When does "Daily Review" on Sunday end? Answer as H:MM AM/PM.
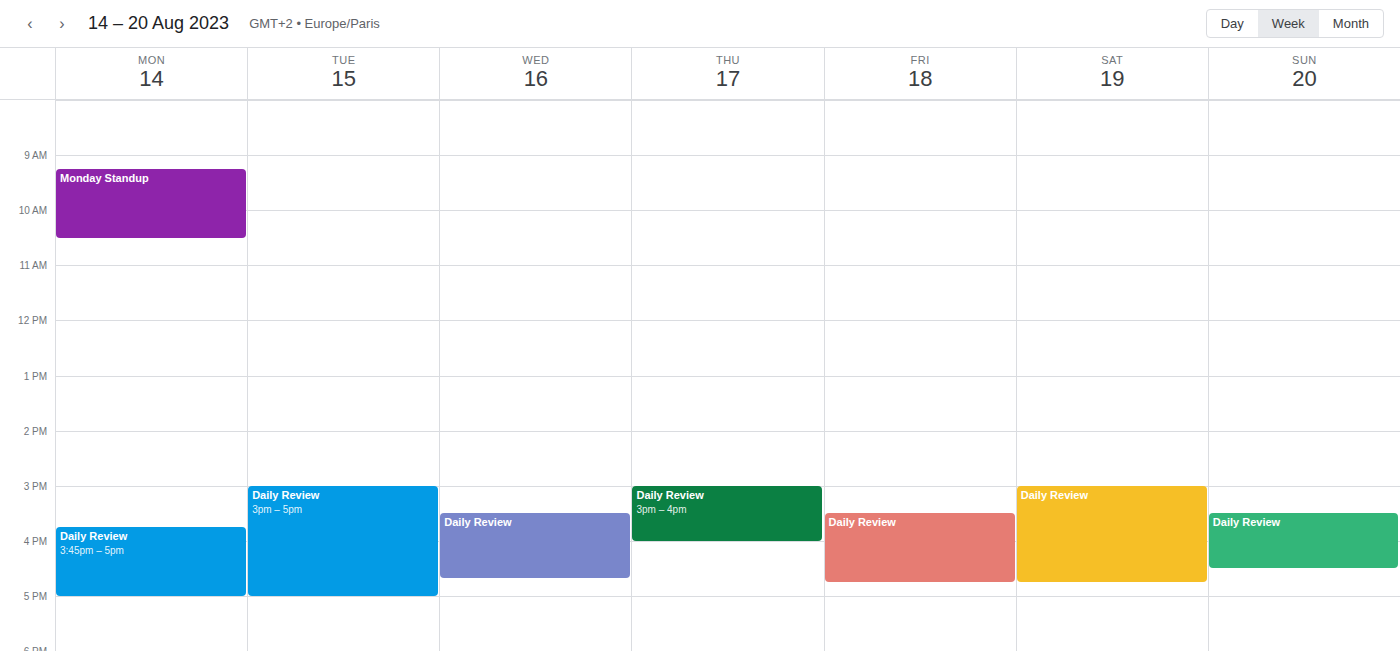
4:30 PM